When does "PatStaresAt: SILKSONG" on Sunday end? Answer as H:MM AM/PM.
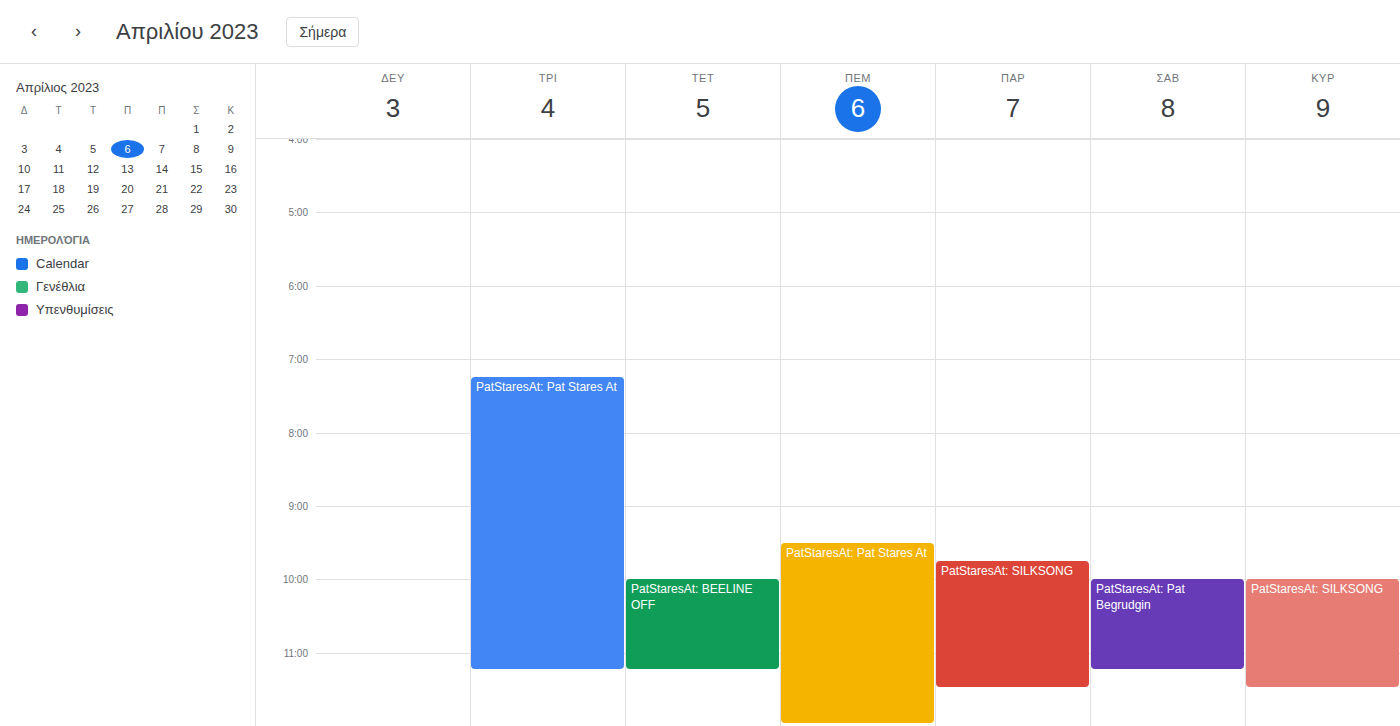
11:30 PM